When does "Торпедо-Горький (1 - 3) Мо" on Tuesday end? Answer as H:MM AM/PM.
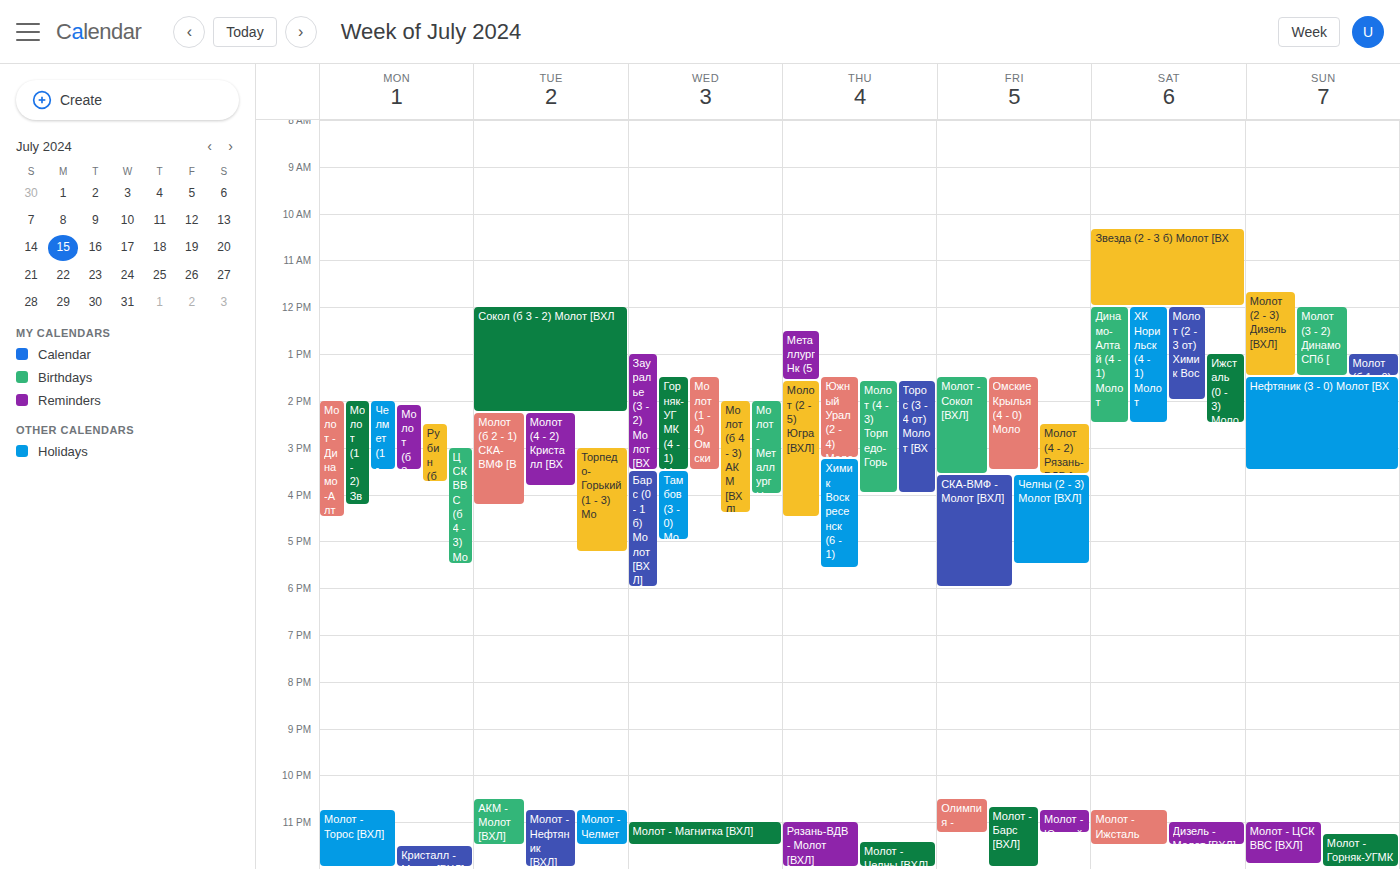
5:15 PM